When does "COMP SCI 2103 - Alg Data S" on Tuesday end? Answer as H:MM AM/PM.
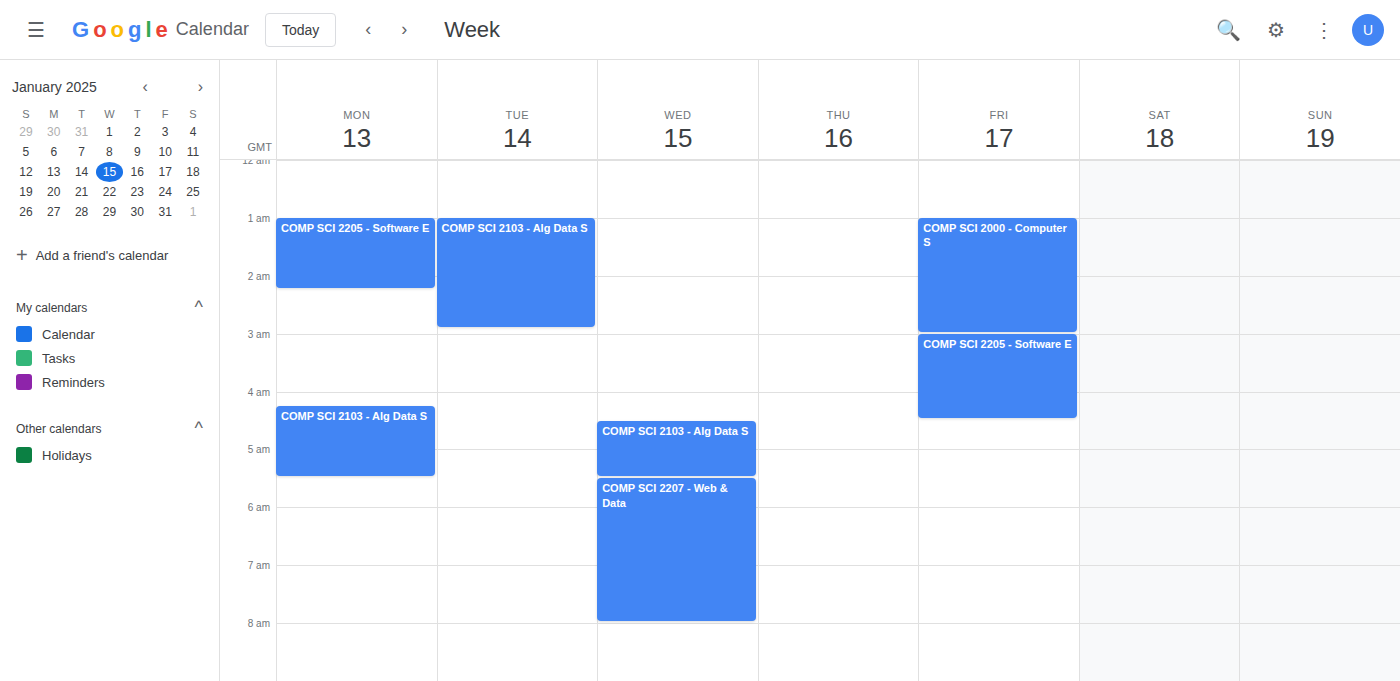
2:55 AM